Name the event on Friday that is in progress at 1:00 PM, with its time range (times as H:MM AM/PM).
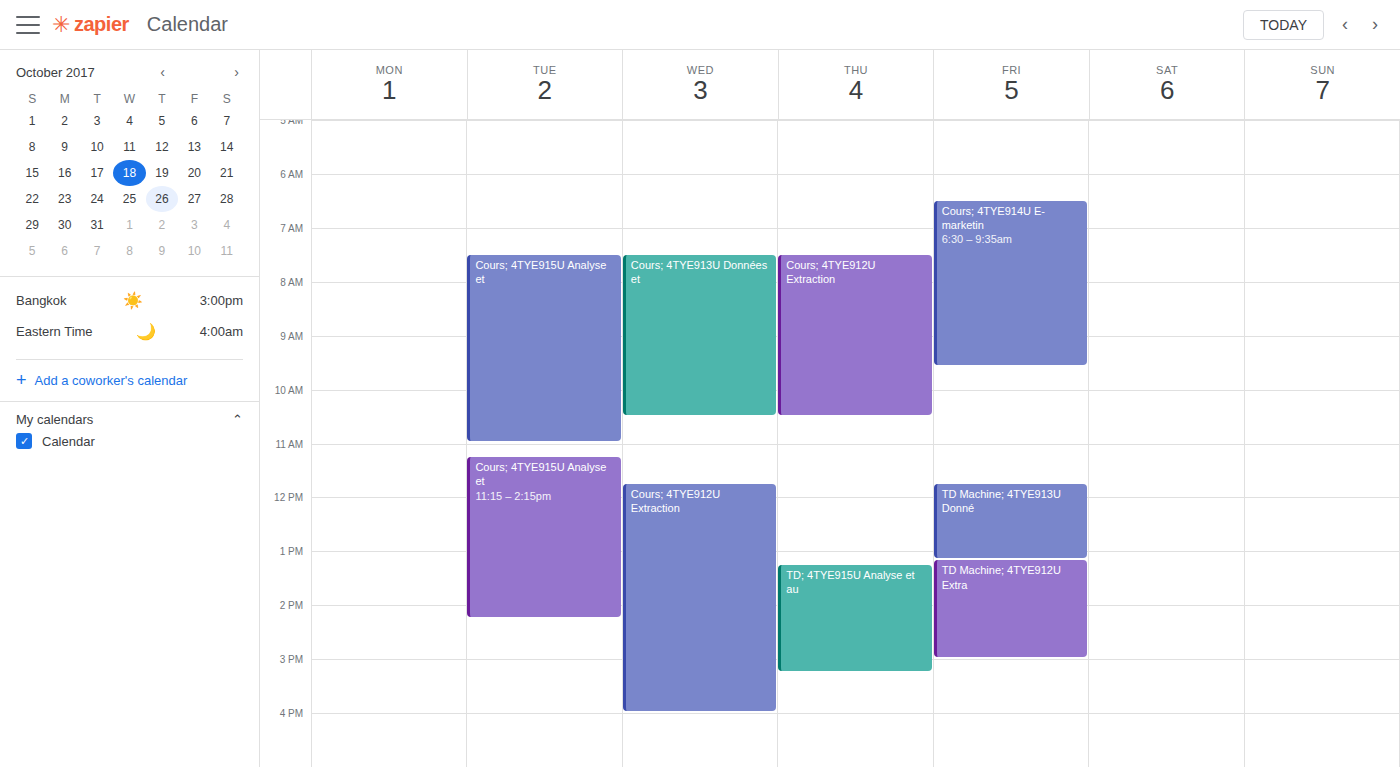
"TD Machine; 4TYE913U Donné", 11:45 AM to 1:10 PM